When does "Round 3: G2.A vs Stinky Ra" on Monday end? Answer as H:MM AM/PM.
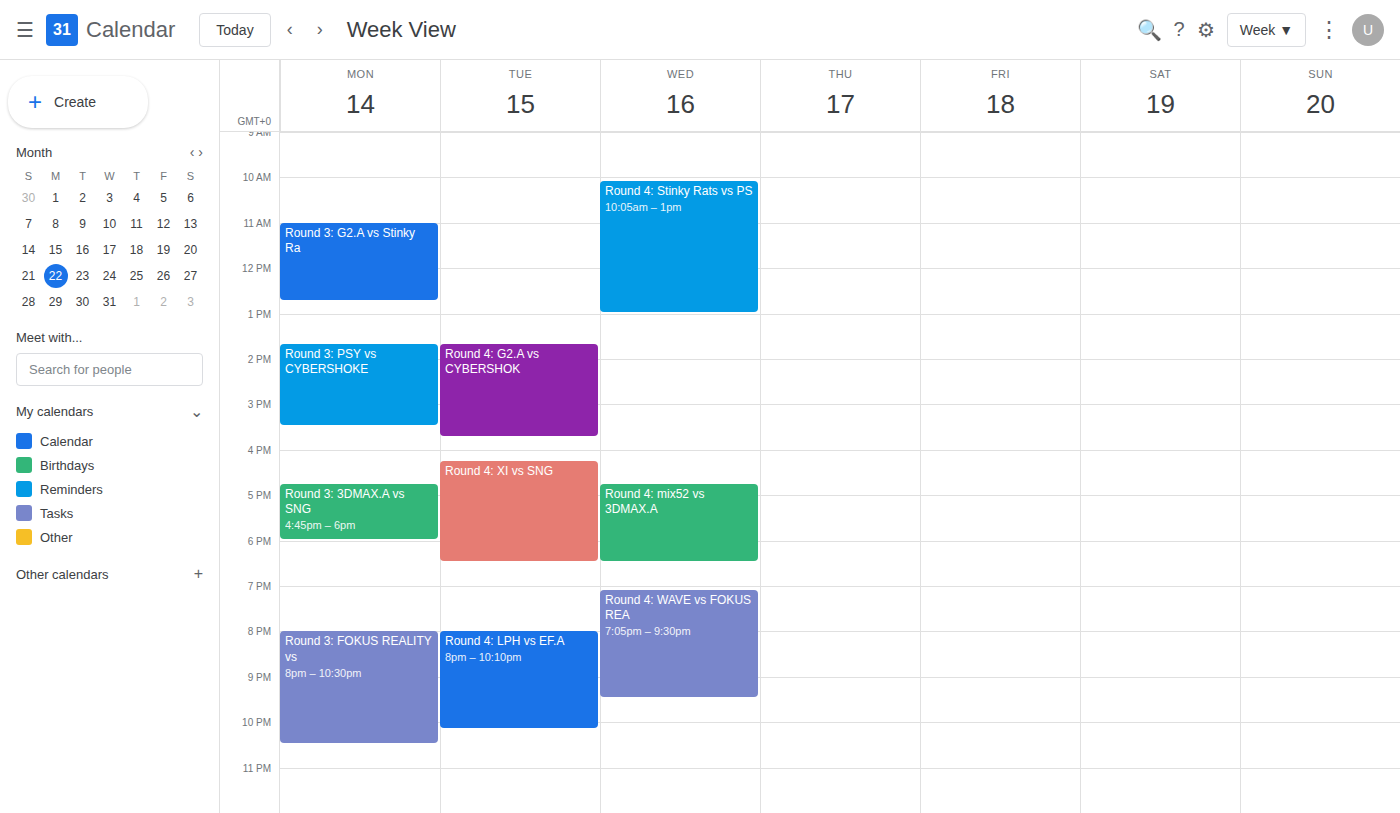
12:45 PM